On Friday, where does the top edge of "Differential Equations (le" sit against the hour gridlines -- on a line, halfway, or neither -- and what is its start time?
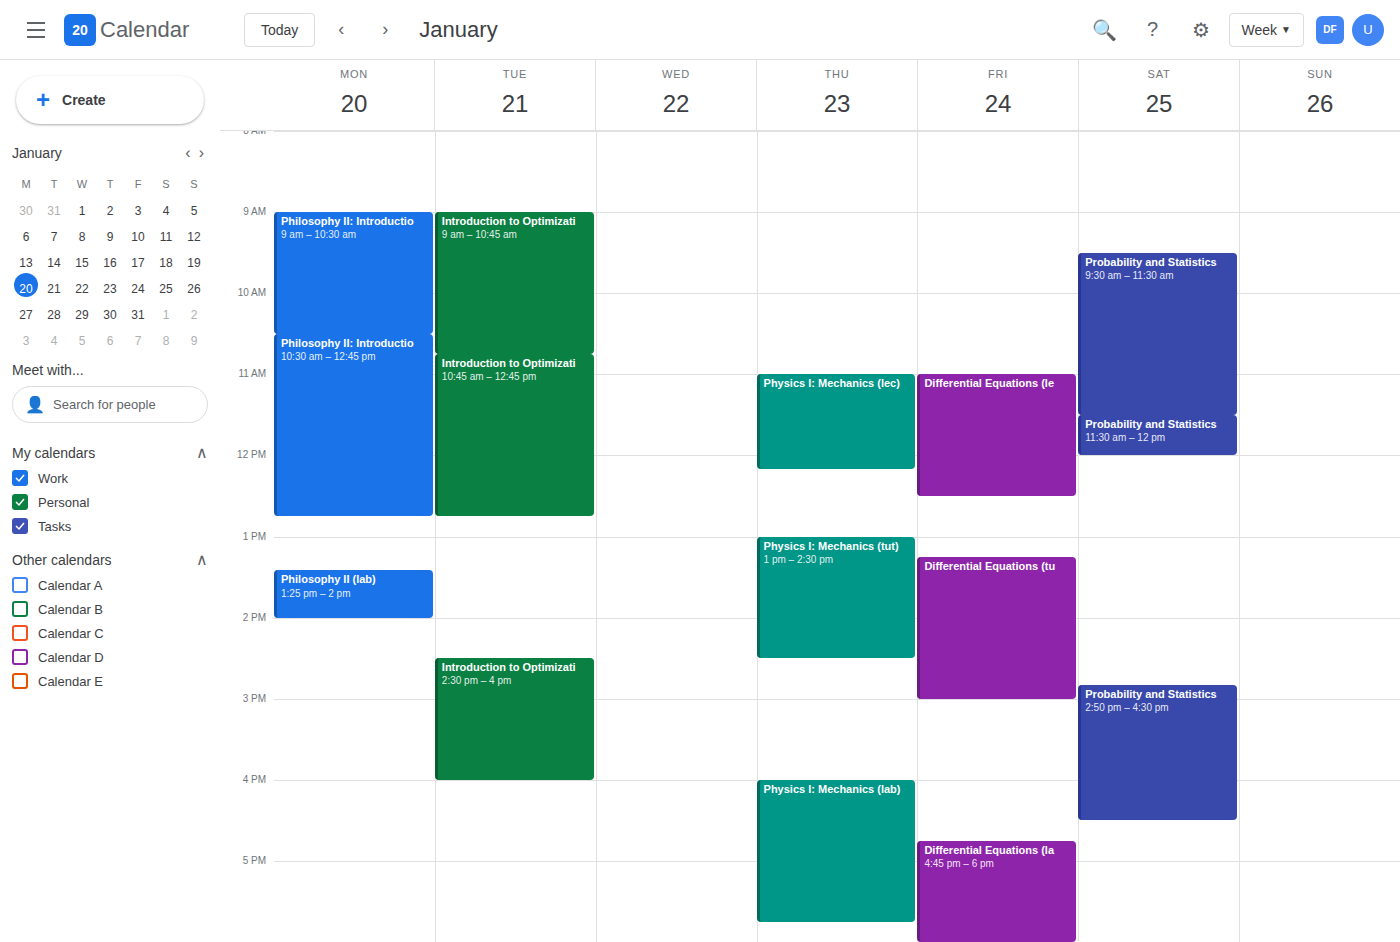
11:00 AM -- exactly on the 11 AM line.